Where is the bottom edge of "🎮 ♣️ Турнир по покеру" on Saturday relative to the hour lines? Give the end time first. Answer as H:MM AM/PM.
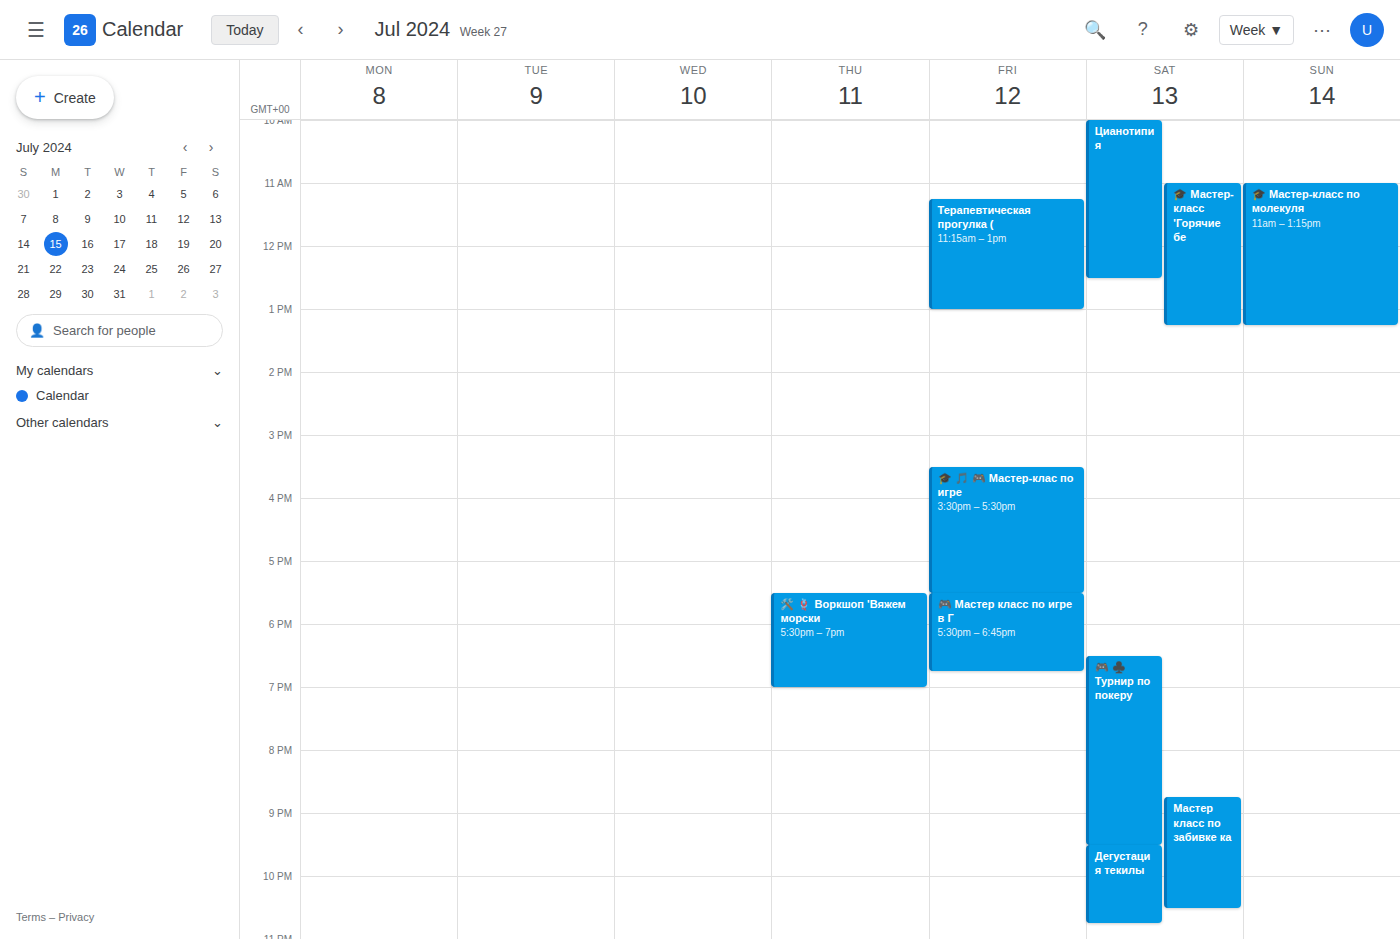
9:30 PM -- halfway between the 9 PM and 10 PM lines.